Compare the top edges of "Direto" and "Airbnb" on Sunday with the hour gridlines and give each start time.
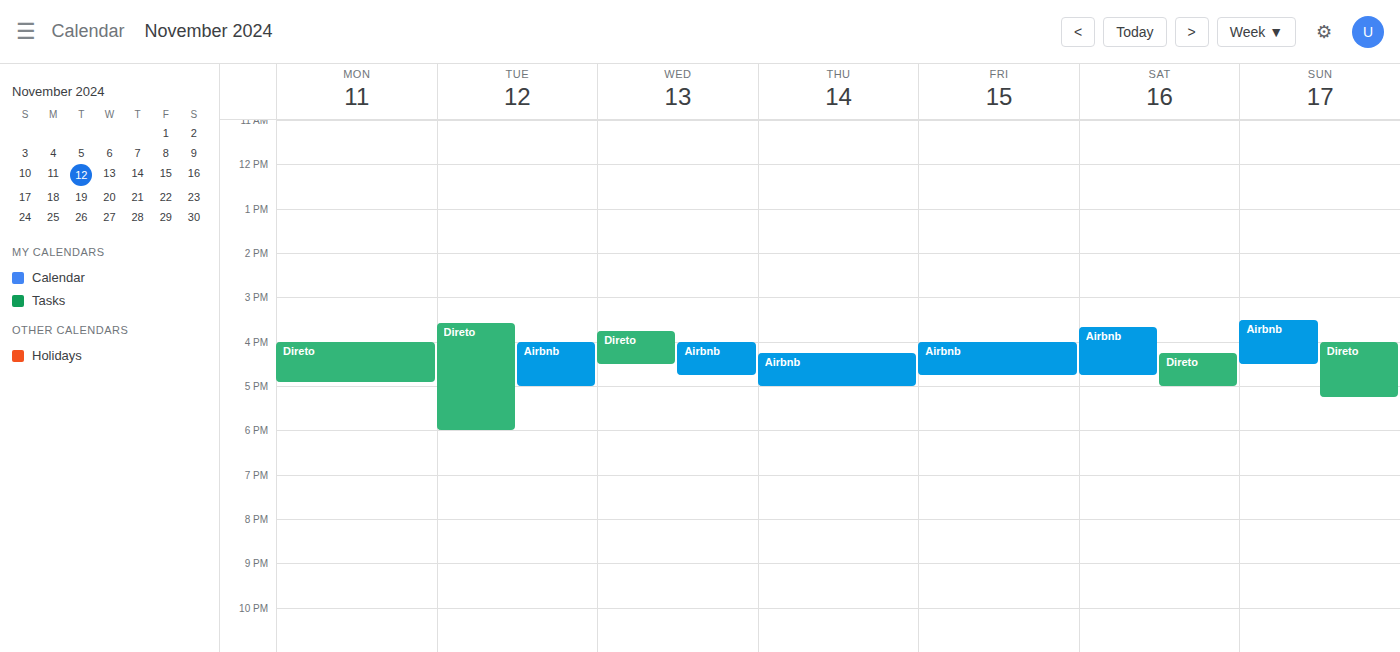
"Direto": 4:00 PM, exactly on the 4 PM line. "Airbnb": 3:30 PM, halfway between the 3 PM and 4 PM lines.